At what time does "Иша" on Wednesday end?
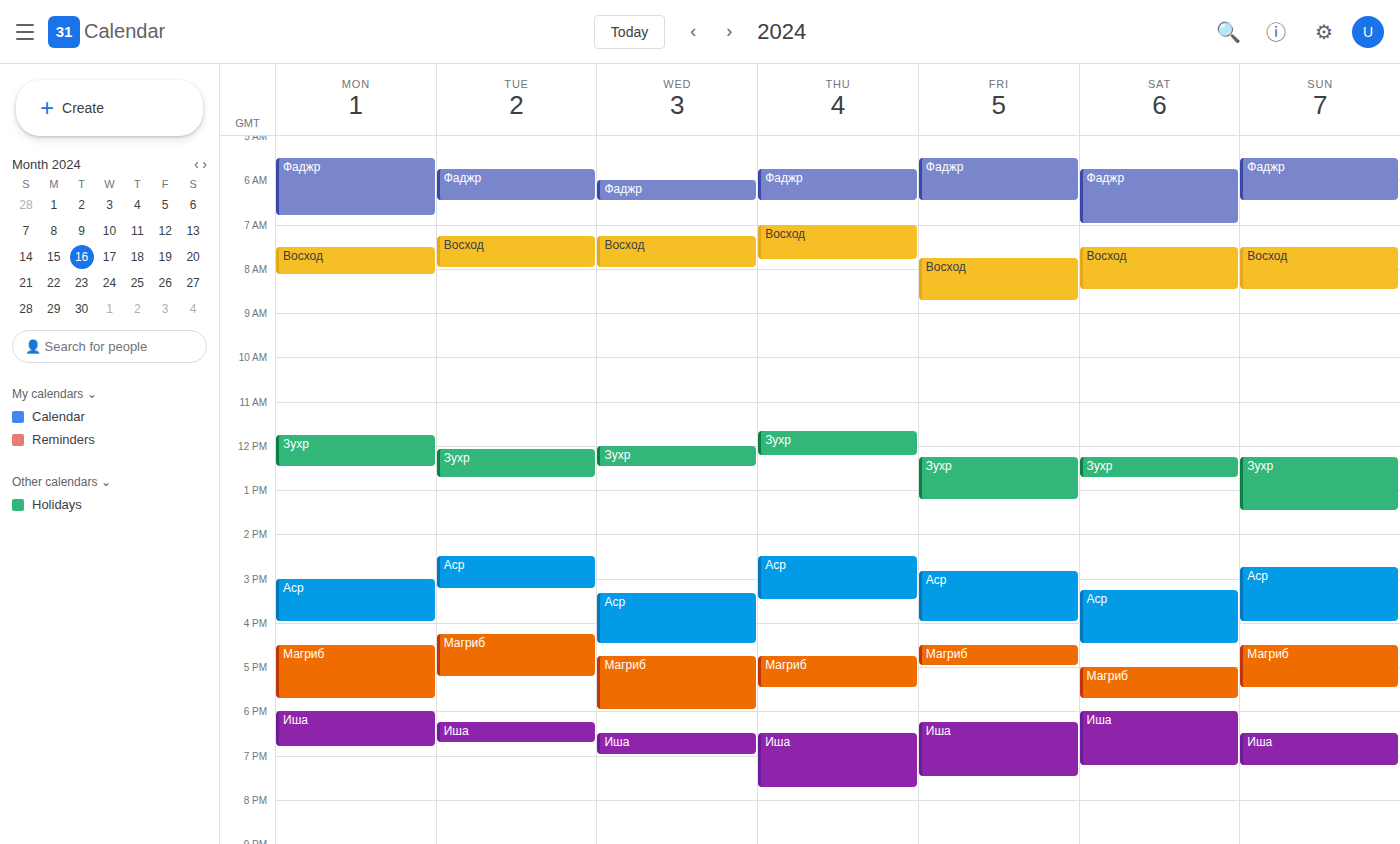
7:00 PM